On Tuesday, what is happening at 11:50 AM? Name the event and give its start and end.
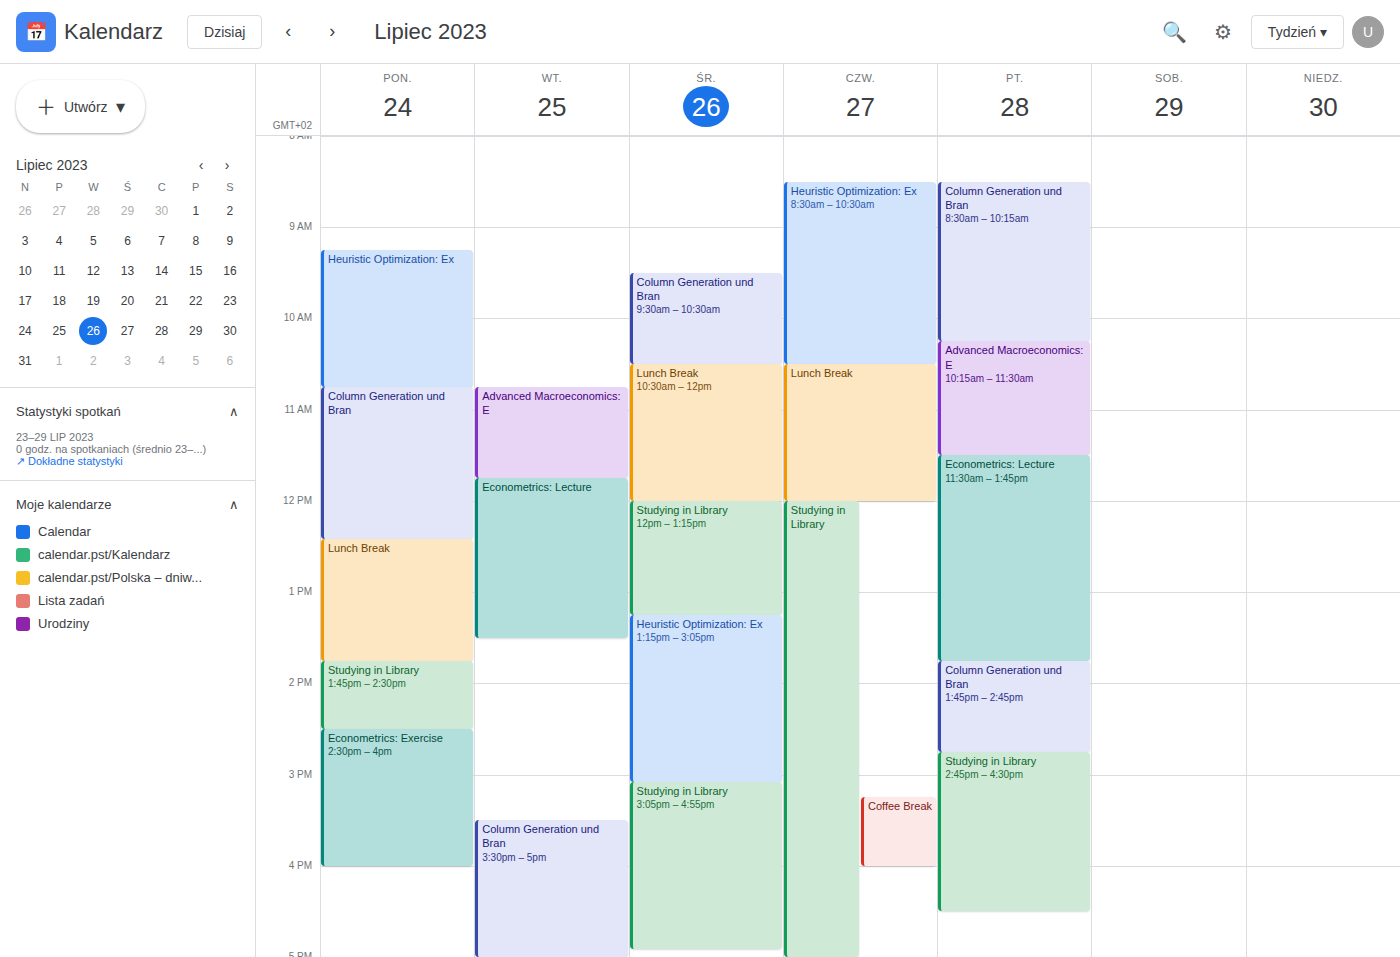
"Econometrics: Lecture", 11:45 AM to 1:30 PM